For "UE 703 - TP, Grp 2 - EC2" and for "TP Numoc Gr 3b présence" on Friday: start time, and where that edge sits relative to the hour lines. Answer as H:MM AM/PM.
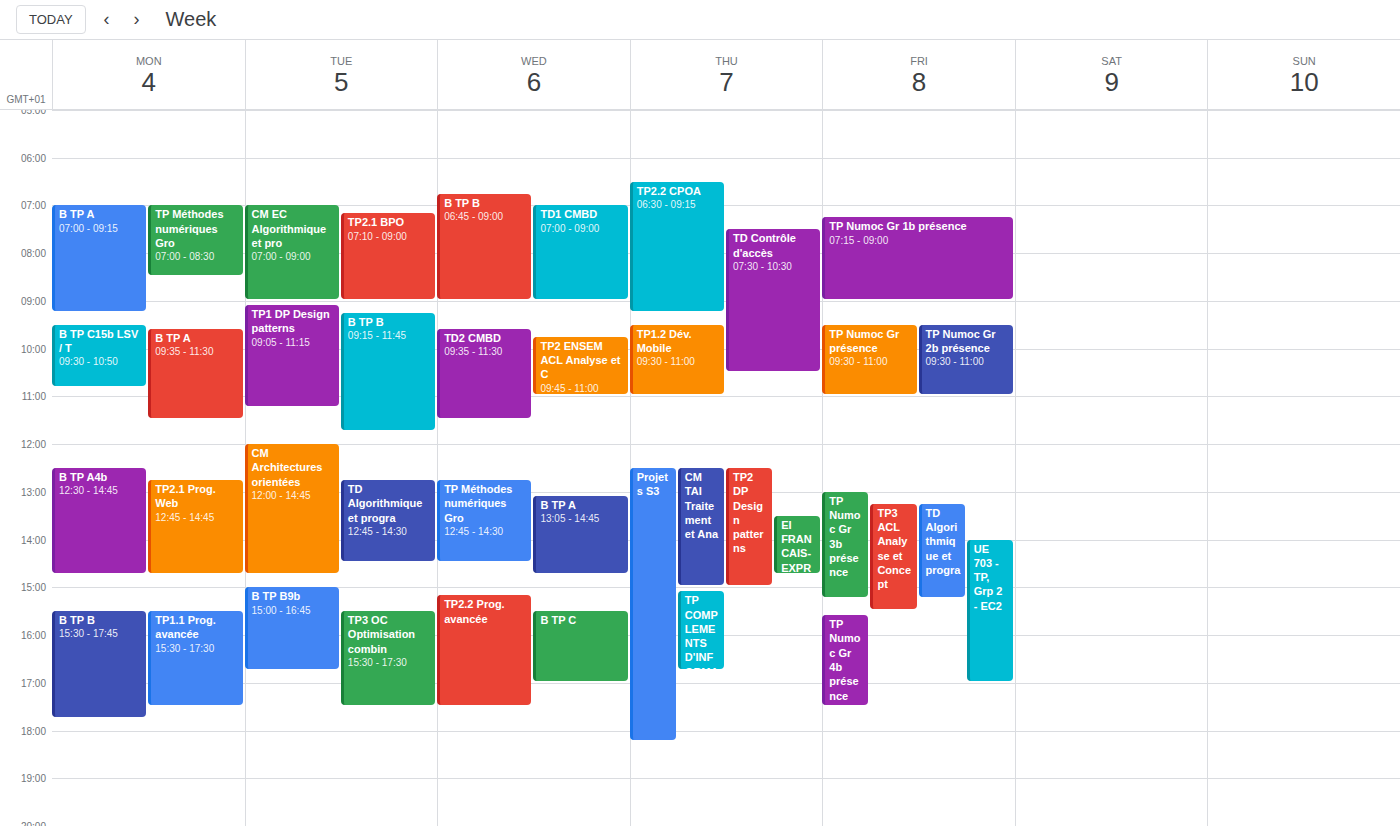
"UE 703 - TP, Grp 2 - EC2": 2:00 PM, exactly on the 2 PM line. "TP Numoc Gr 3b présence": 1:00 PM, exactly on the 1 PM line.